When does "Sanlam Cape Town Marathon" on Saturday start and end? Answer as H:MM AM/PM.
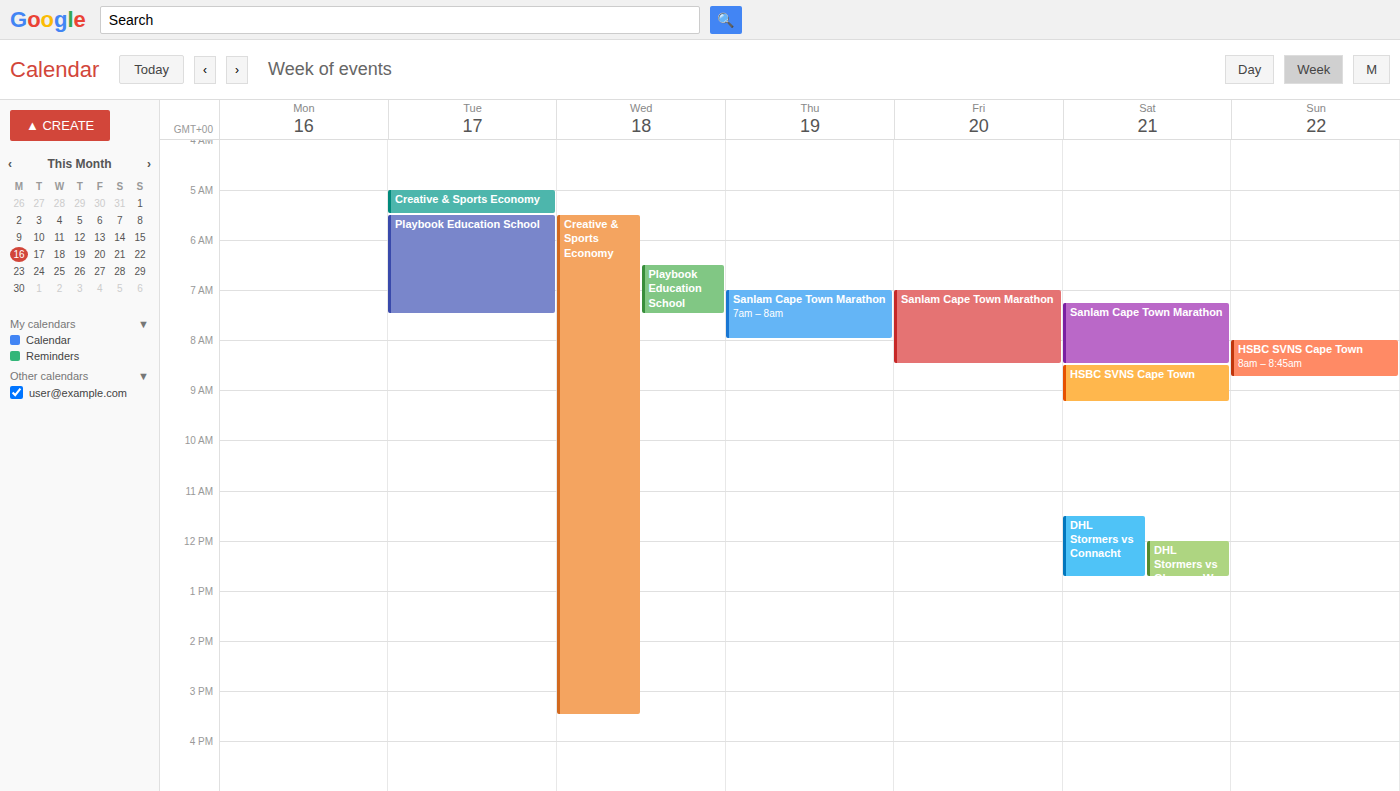
7:15 AM to 8:30 AM